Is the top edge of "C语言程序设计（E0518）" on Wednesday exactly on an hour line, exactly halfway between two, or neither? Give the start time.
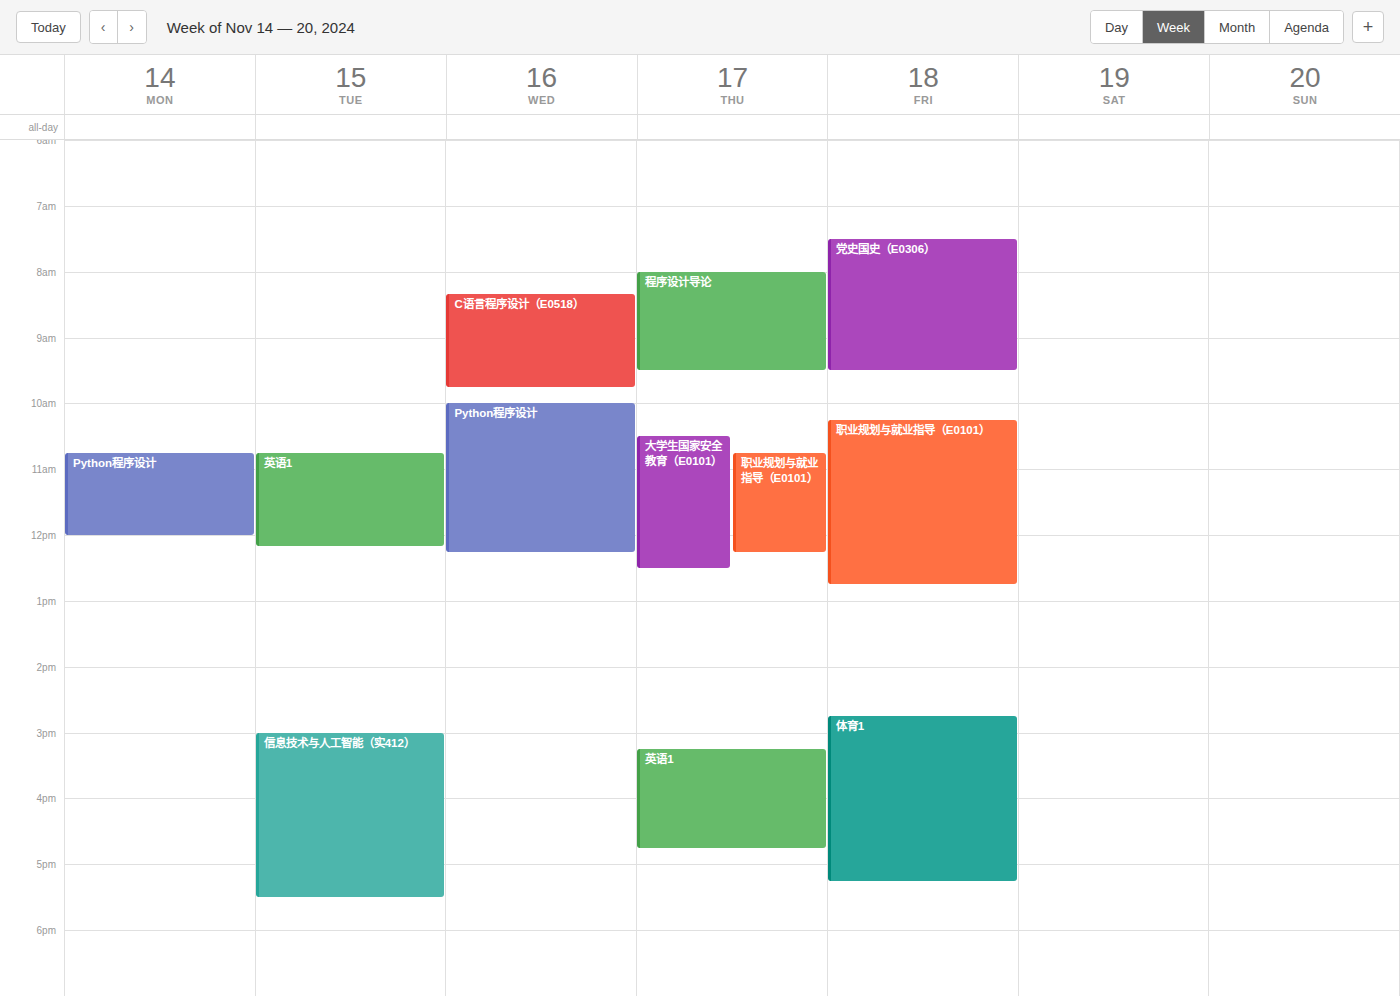
8:20 AM -- neither: 20 minutes below the 8 AM line and 40 minutes above the 9 AM line.